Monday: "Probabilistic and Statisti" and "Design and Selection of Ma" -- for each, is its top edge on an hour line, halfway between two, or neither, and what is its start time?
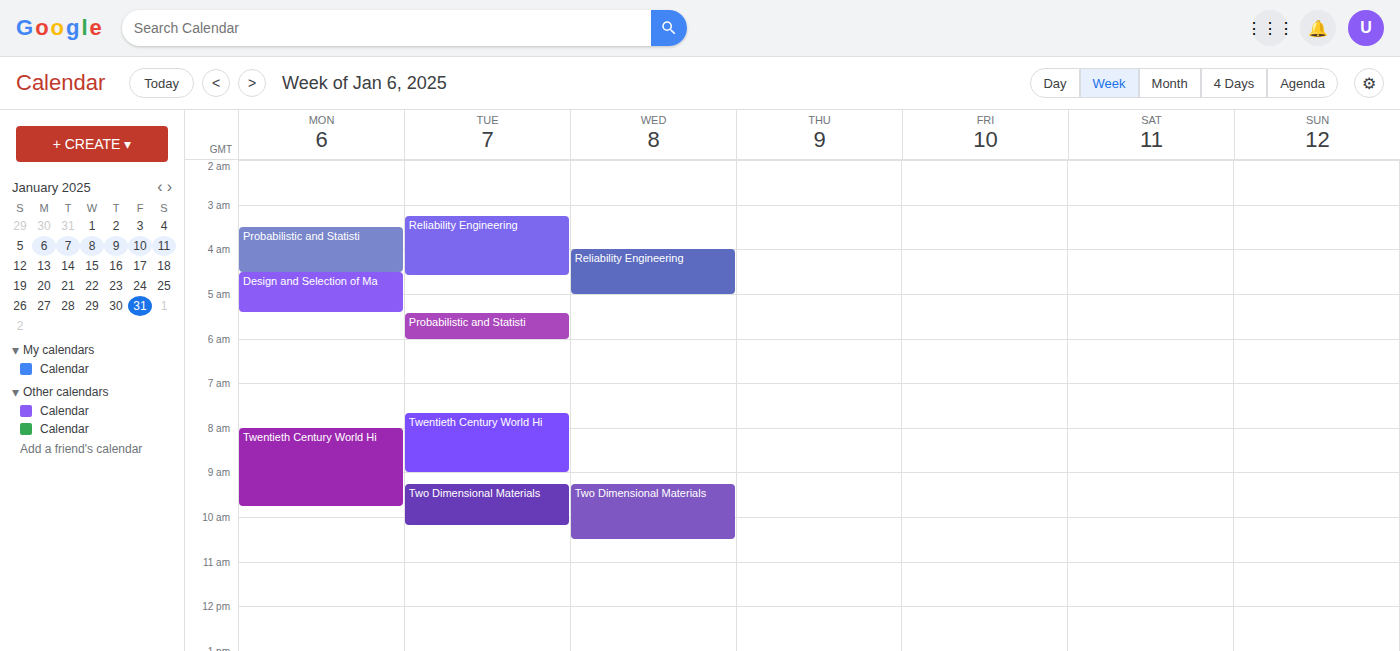
"Probabilistic and Statisti": 3:30 AM, halfway between the 3 AM and 4 AM lines. "Design and Selection of Ma": 4:30 AM, halfway between the 4 AM and 5 AM lines.